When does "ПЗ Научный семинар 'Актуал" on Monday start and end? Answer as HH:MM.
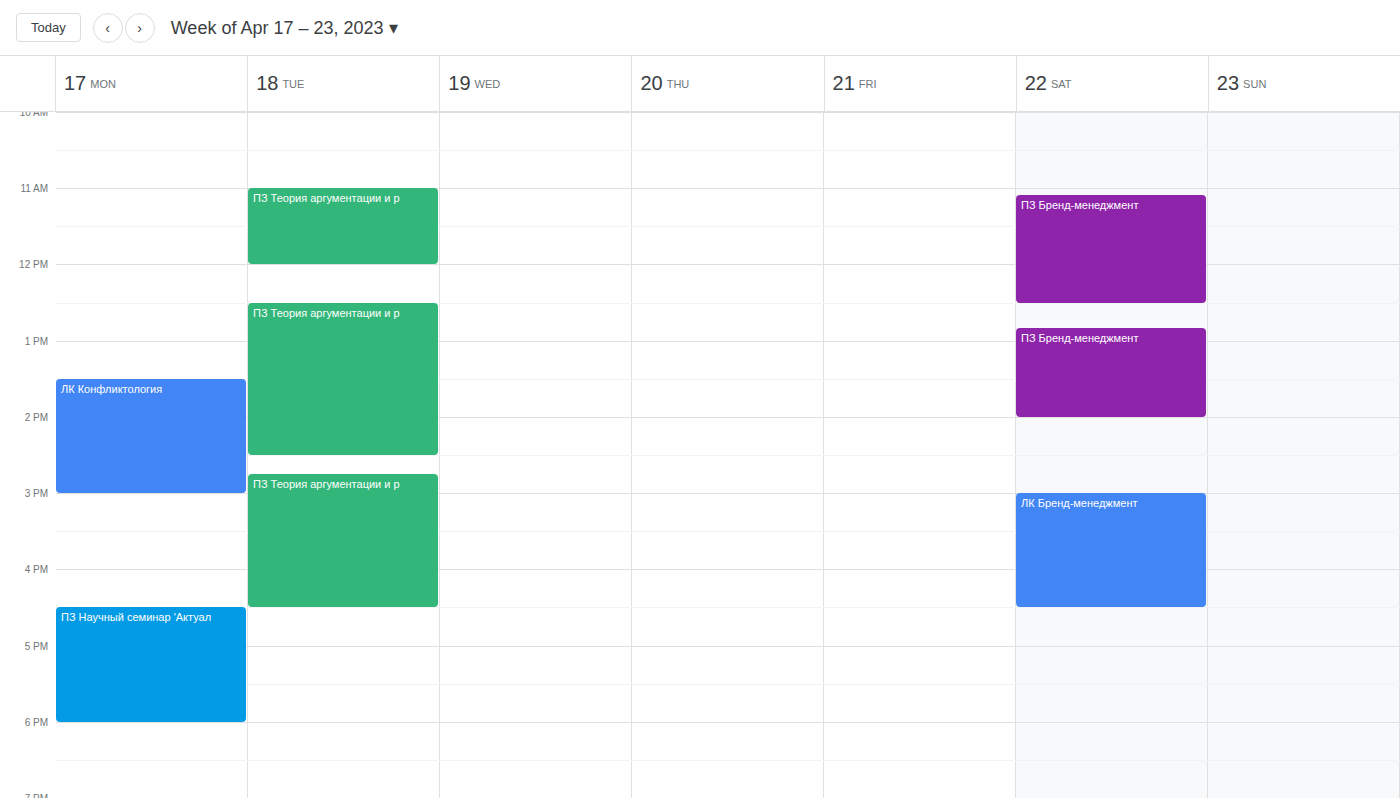
16:30 to 18:00